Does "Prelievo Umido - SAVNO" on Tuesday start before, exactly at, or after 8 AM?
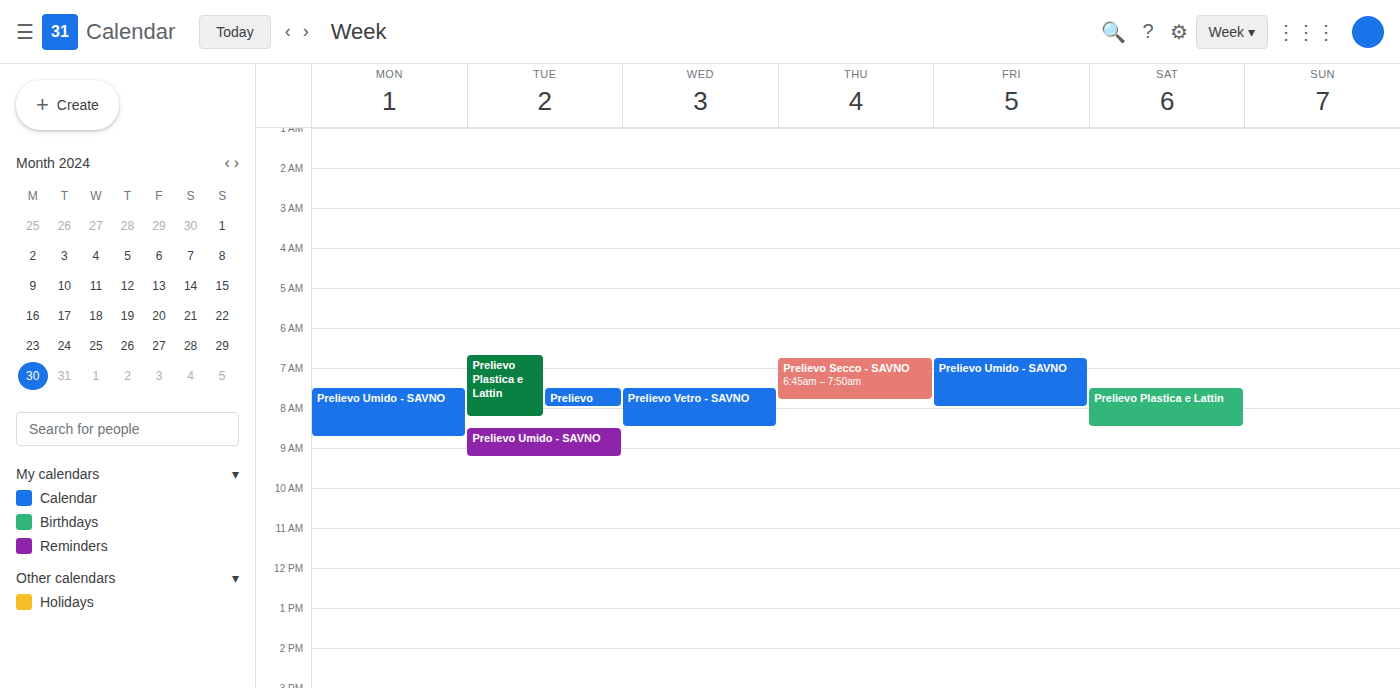
8:30 AM -- after 8 AM, 30 minutes below the 8 AM line.